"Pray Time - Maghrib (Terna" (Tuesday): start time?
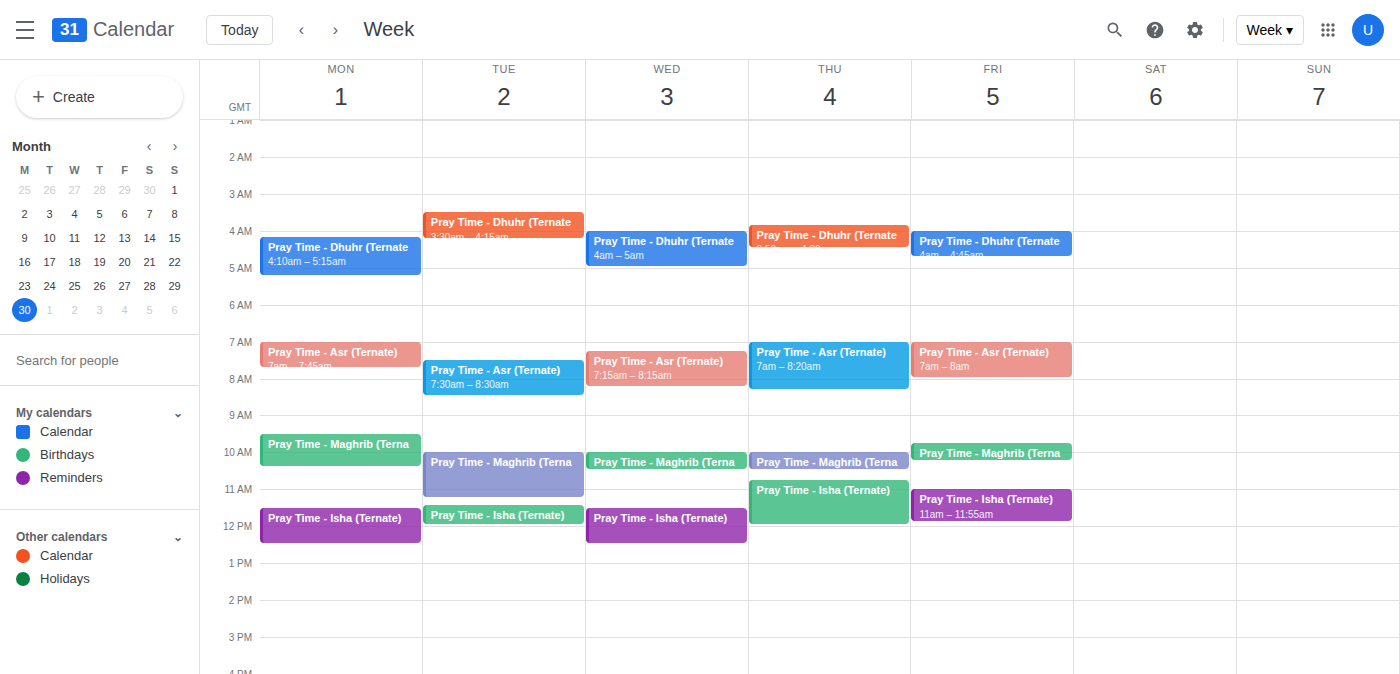
10:00